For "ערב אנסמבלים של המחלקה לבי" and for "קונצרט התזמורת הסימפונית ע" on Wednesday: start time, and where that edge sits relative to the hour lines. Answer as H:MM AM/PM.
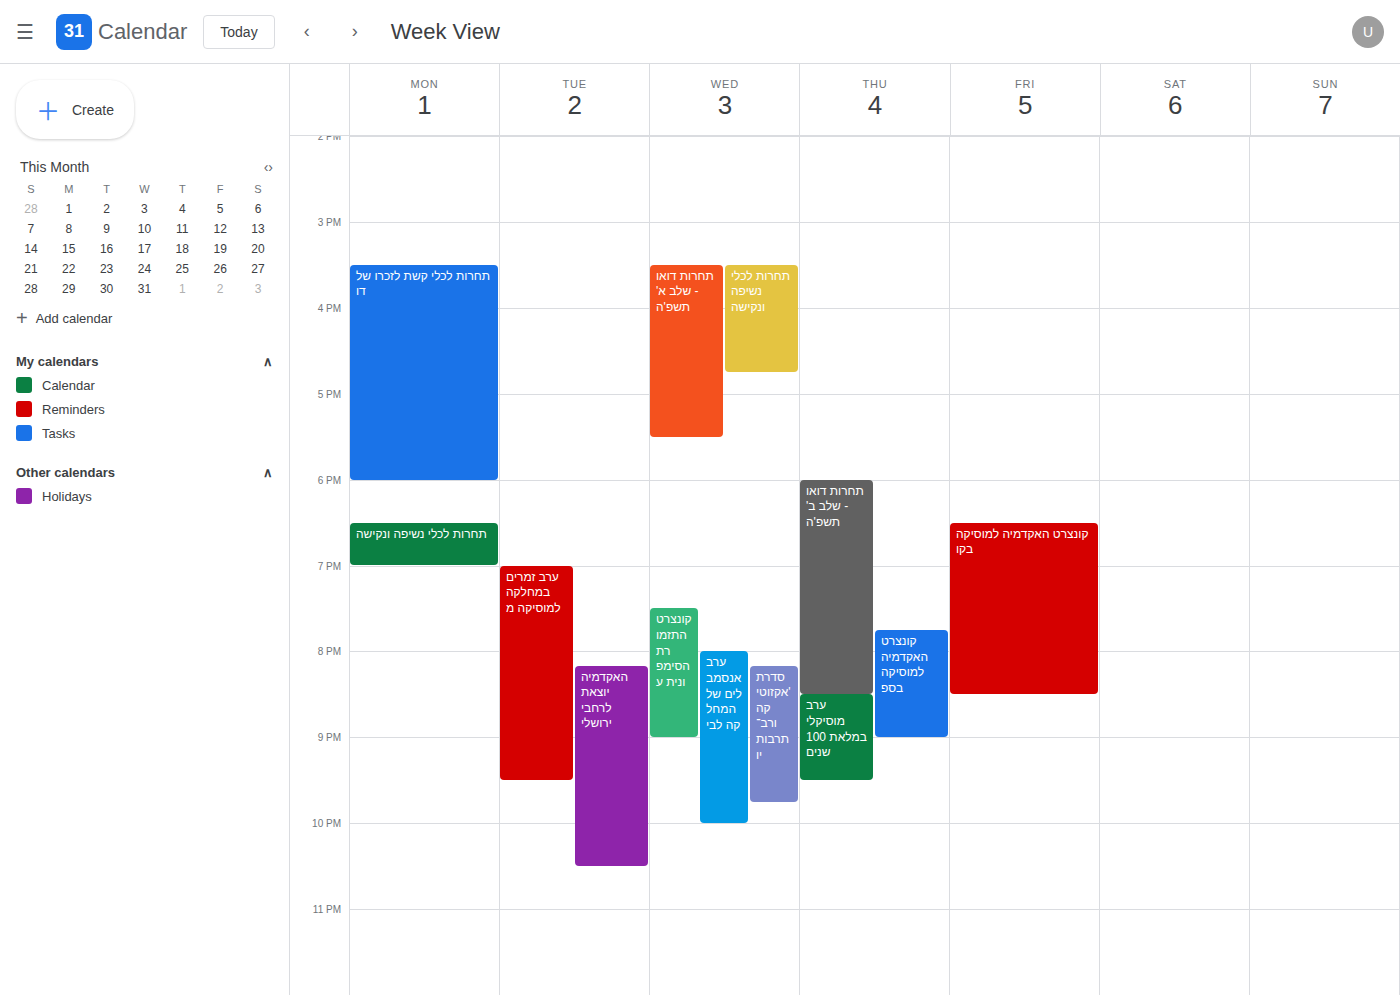
"ערב אנסמבלים של המחלקה לבי": 8:00 PM, exactly on the 8 PM line. "קונצרט התזמורת הסימפונית ע": 7:30 PM, halfway between the 7 PM and 8 PM lines.